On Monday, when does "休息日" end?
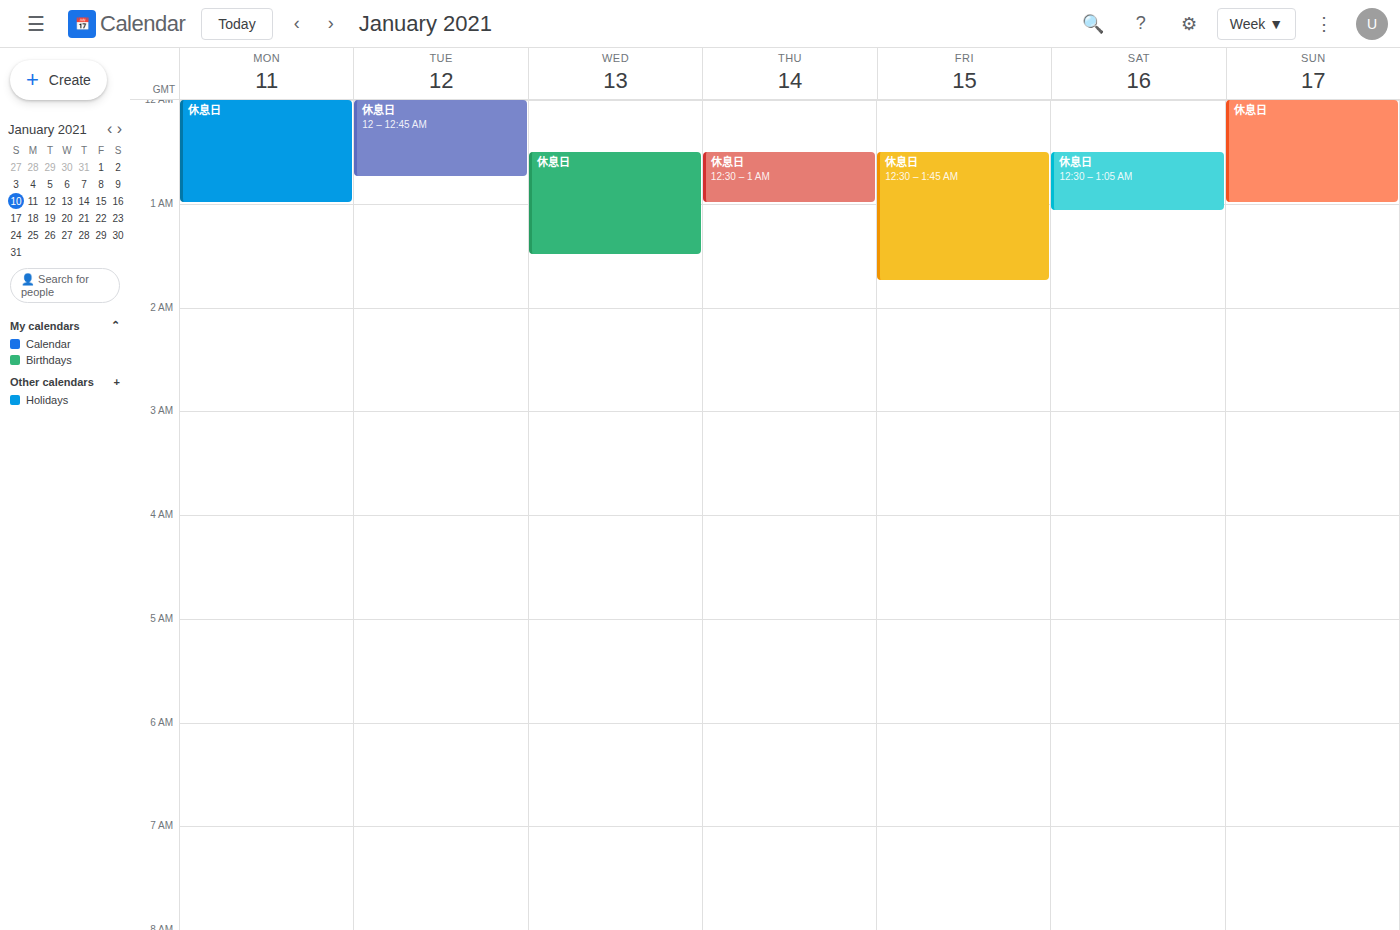
1:00 AM